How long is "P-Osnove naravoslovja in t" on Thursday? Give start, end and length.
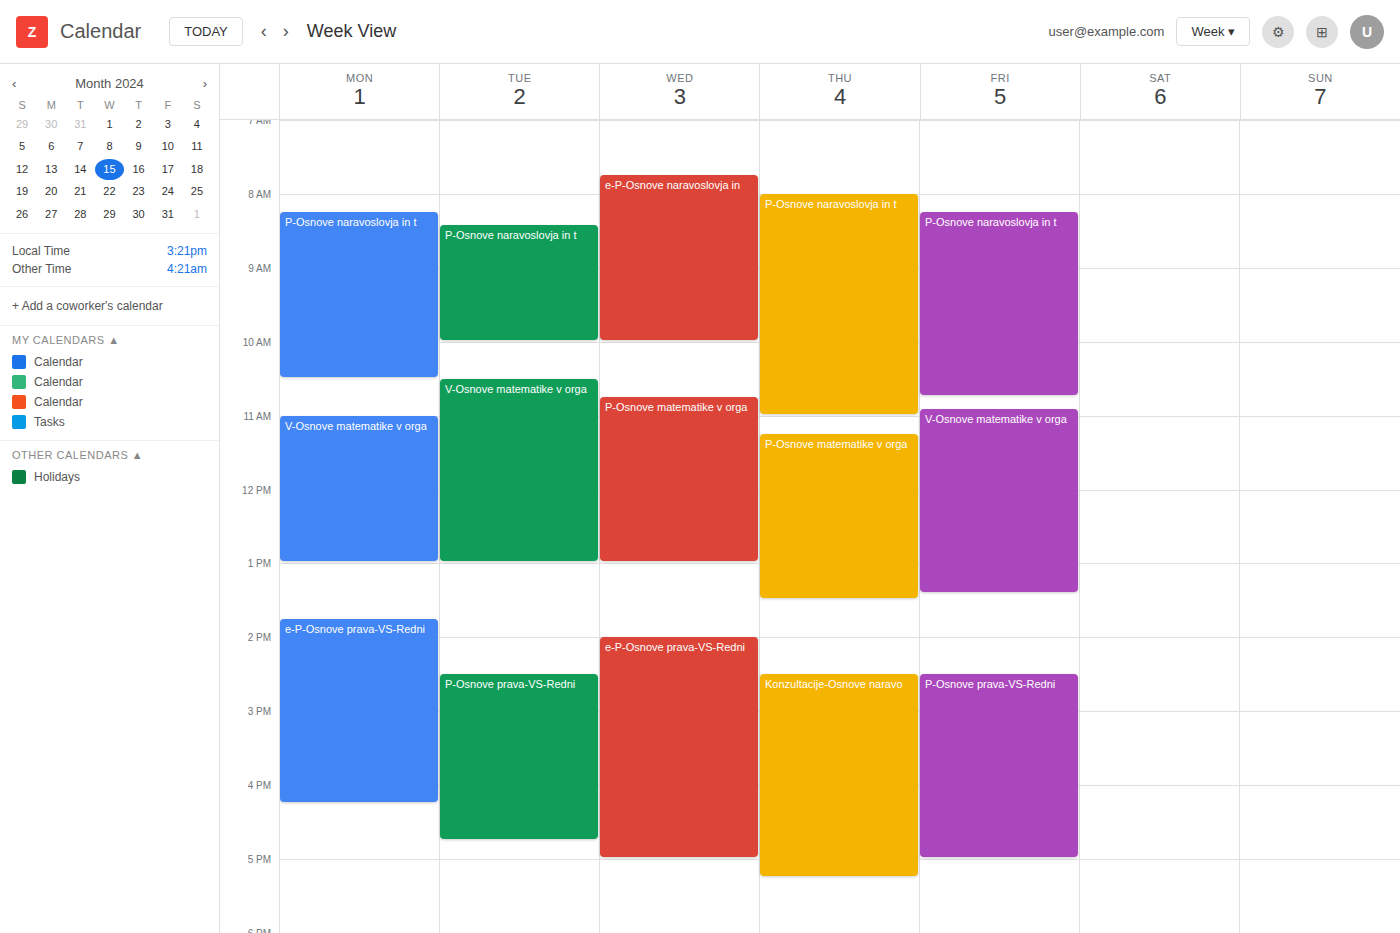
8:00 AM to 11:00 AM, 3 hours